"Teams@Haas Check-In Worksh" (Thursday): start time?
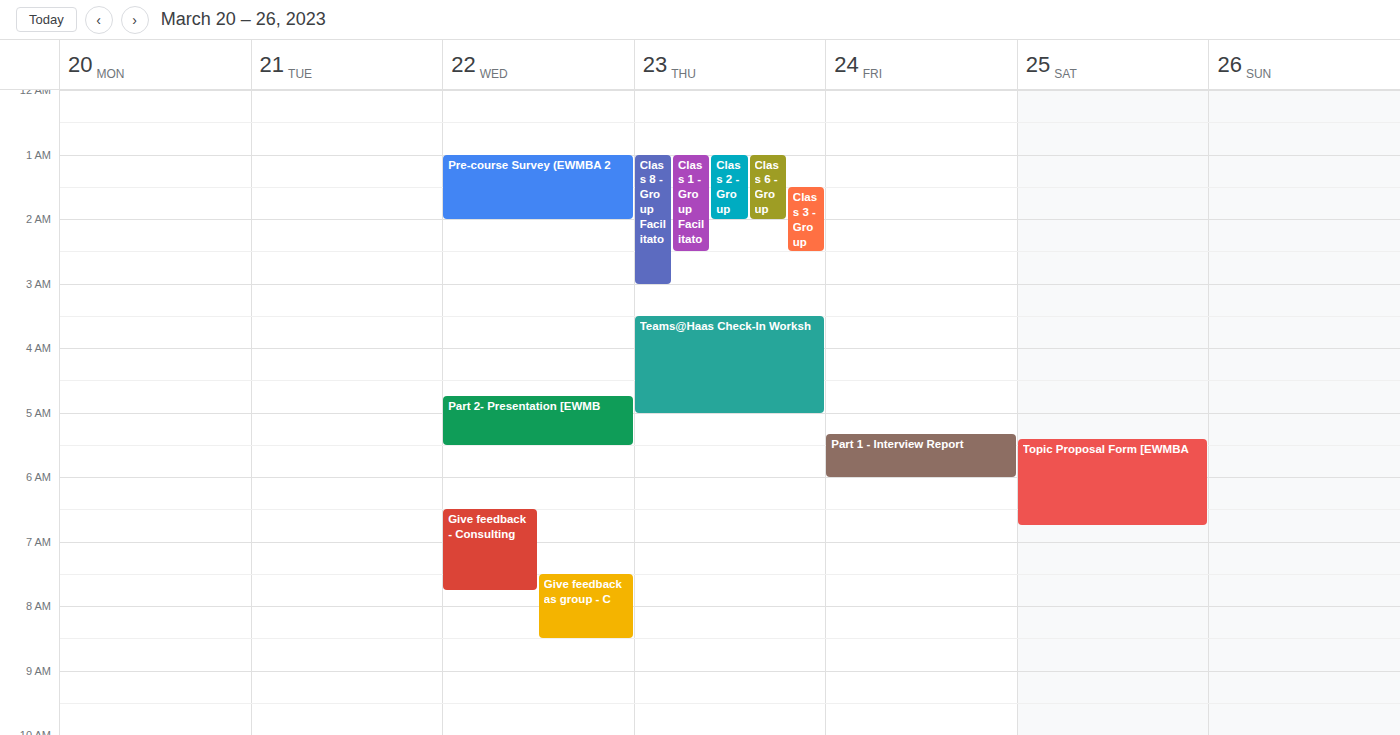
3:30 AM